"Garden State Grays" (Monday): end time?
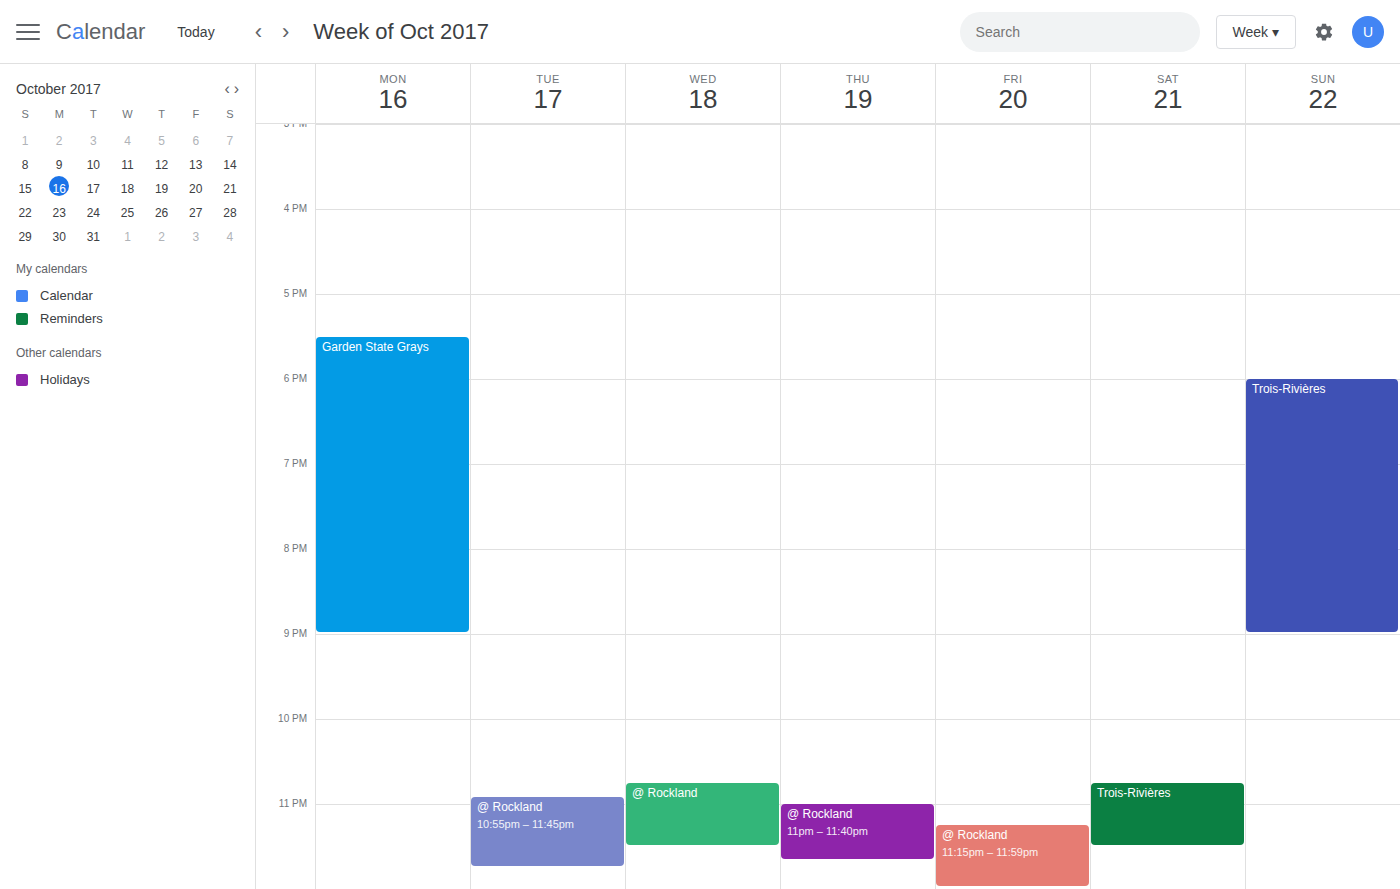
9:00 PM